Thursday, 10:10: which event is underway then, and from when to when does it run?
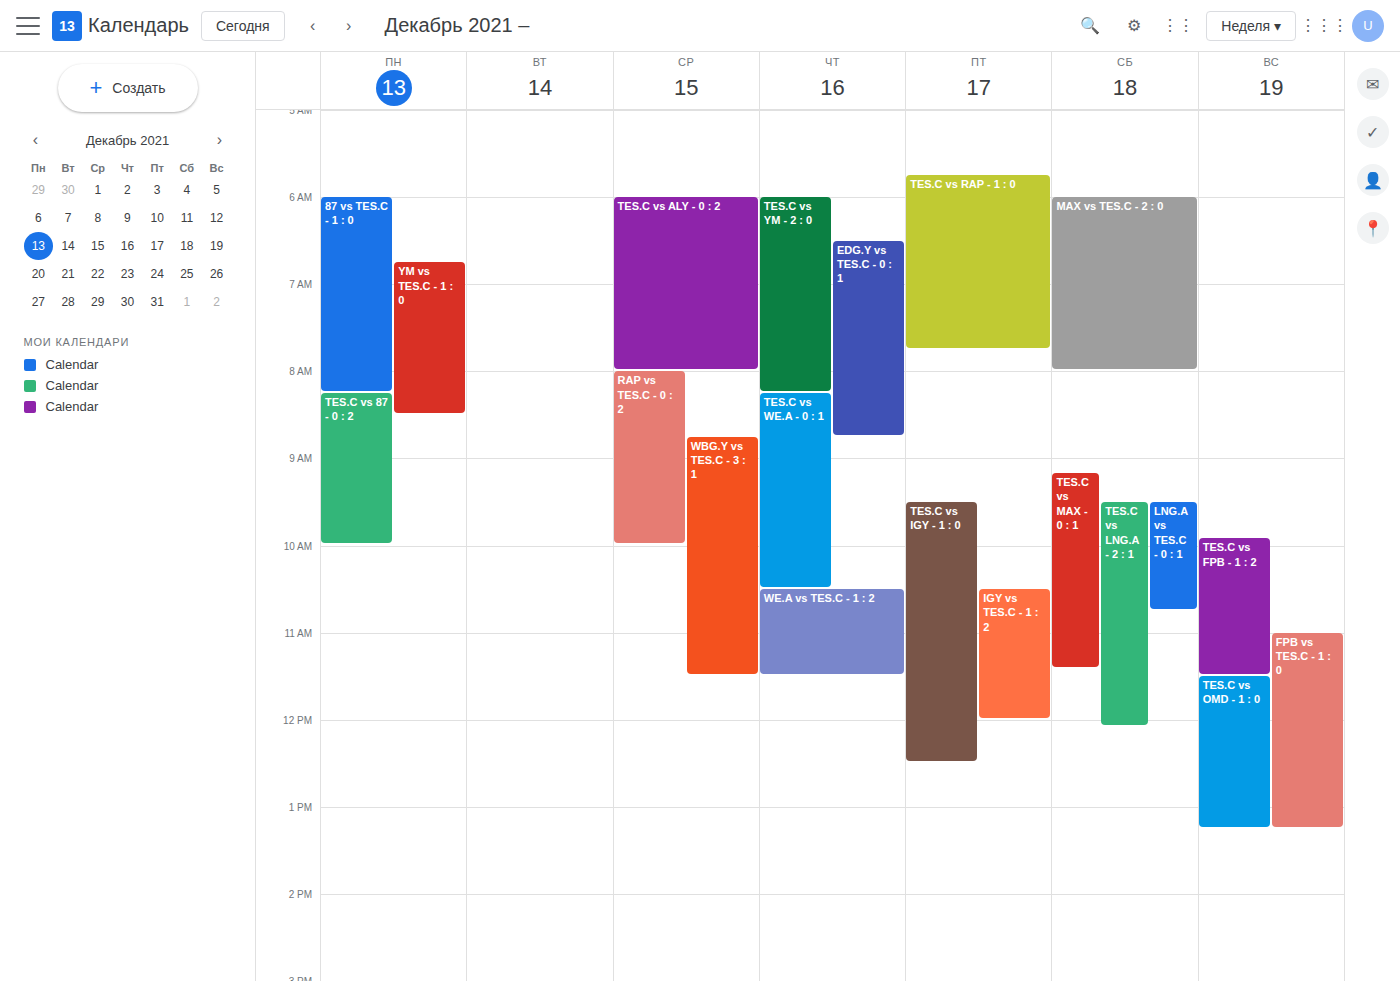
"TES.C vs WE.A - 0 : 1", 08:15 to 10:30